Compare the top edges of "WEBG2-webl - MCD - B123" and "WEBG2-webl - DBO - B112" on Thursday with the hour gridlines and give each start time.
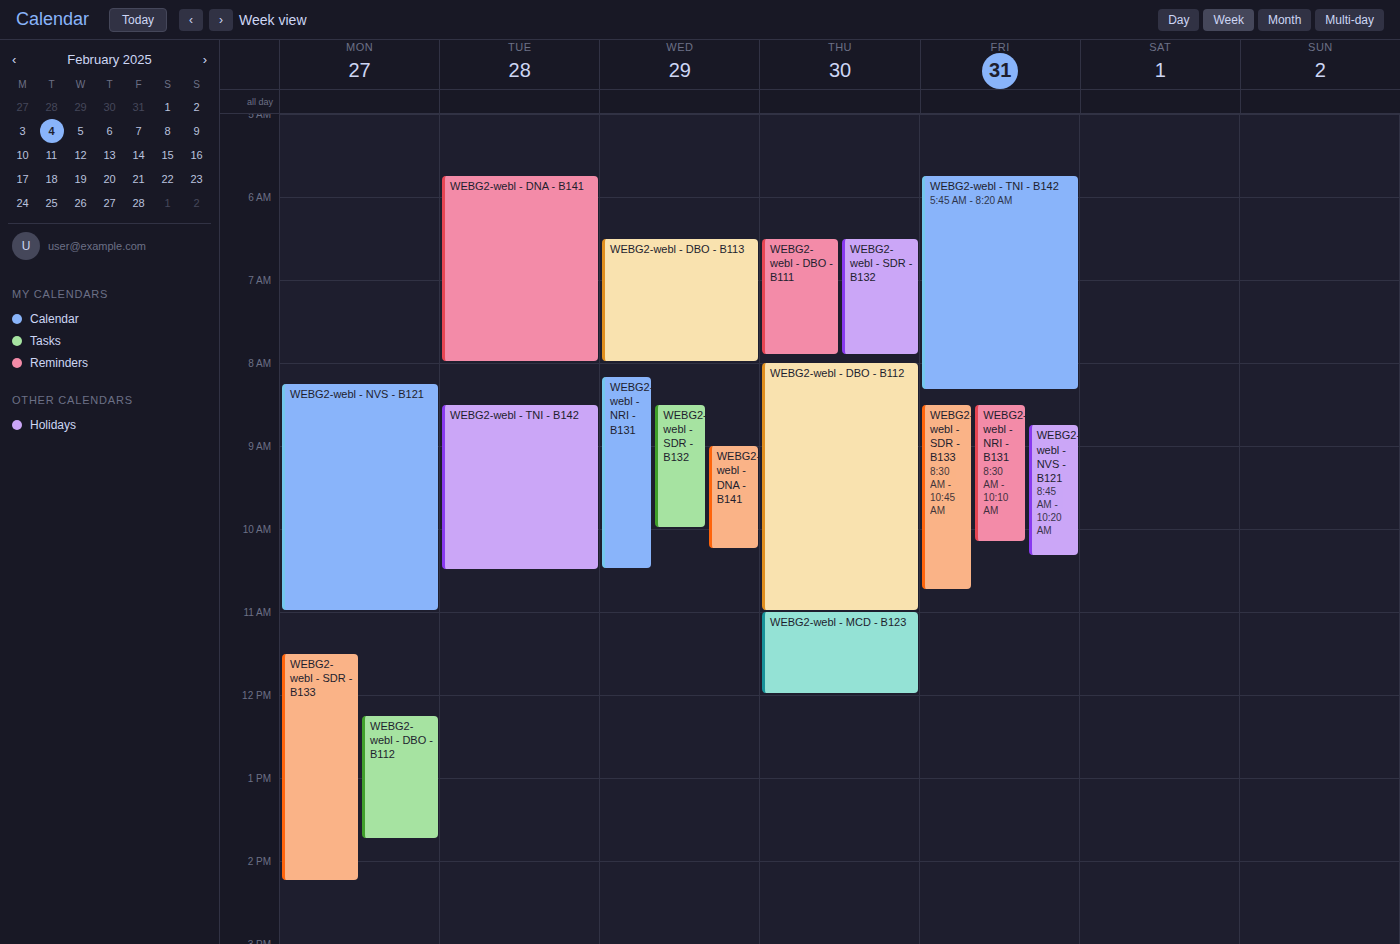
"WEBG2-webl - MCD - B123": 11:00 AM, exactly on the 11 AM line. "WEBG2-webl - DBO - B112": 8:00 AM, exactly on the 8 AM line.